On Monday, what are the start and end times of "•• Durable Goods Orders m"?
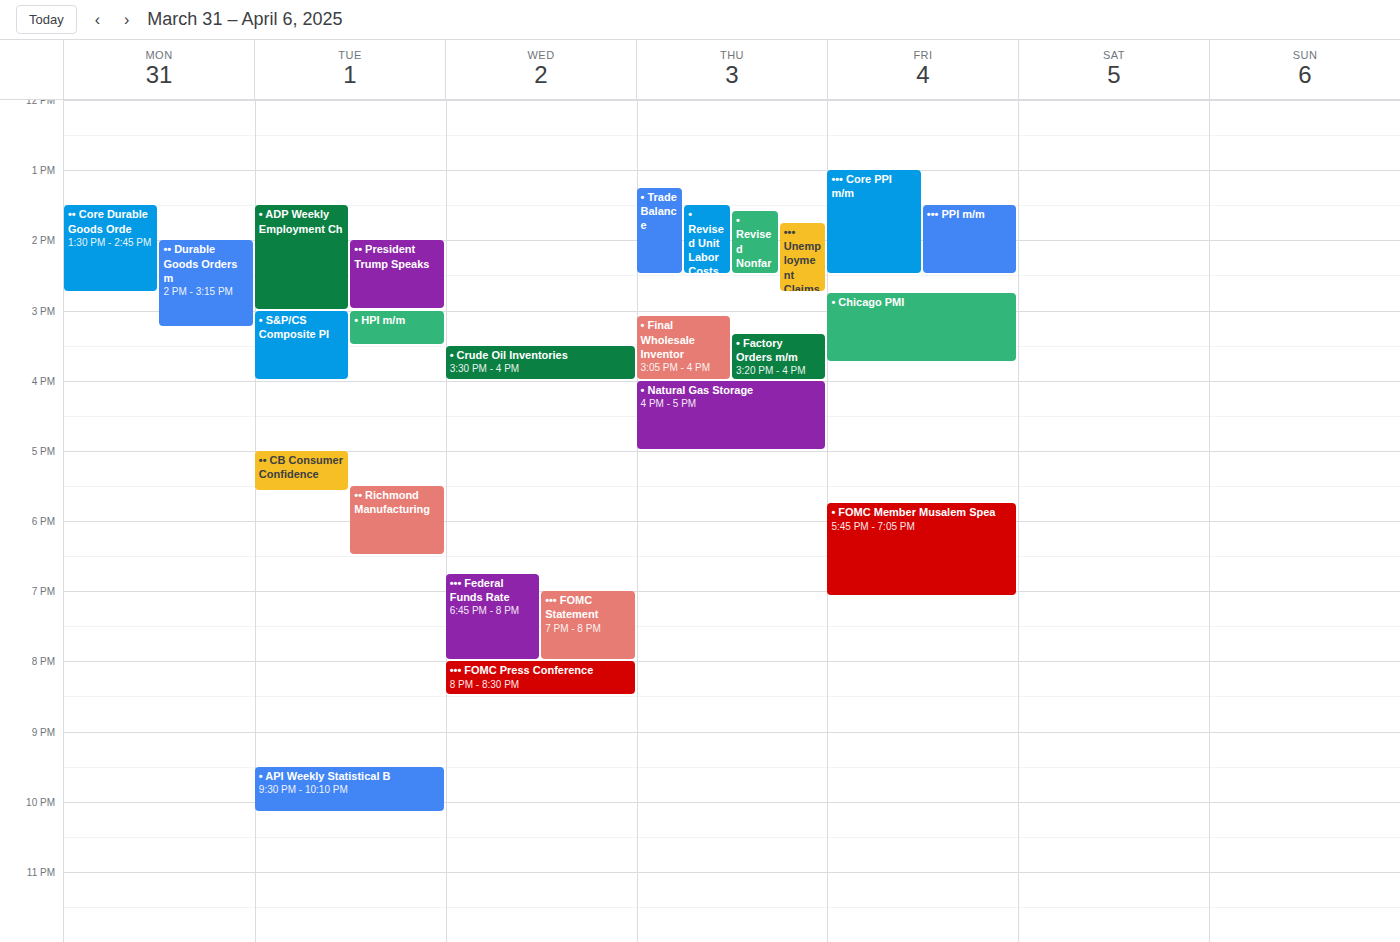
2:00 PM to 3:15 PM